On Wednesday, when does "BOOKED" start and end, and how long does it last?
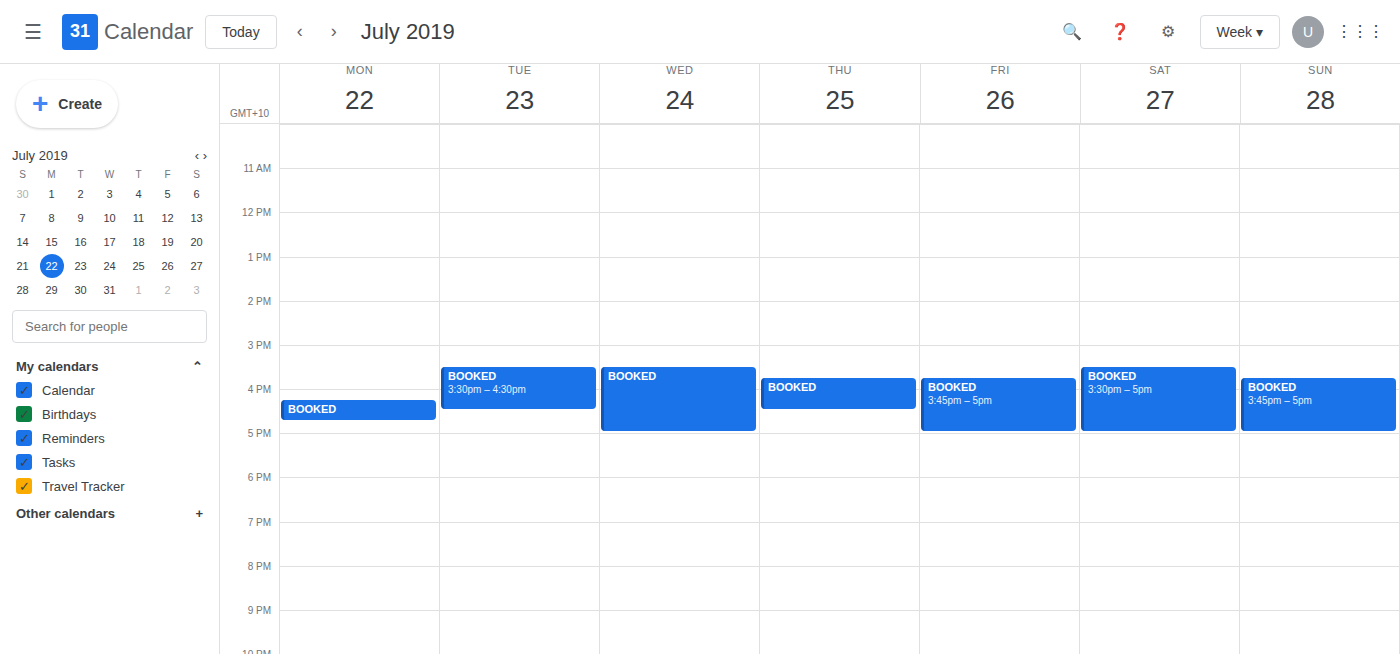
3:30 PM to 5:00 PM, 1 hour 30 minutes